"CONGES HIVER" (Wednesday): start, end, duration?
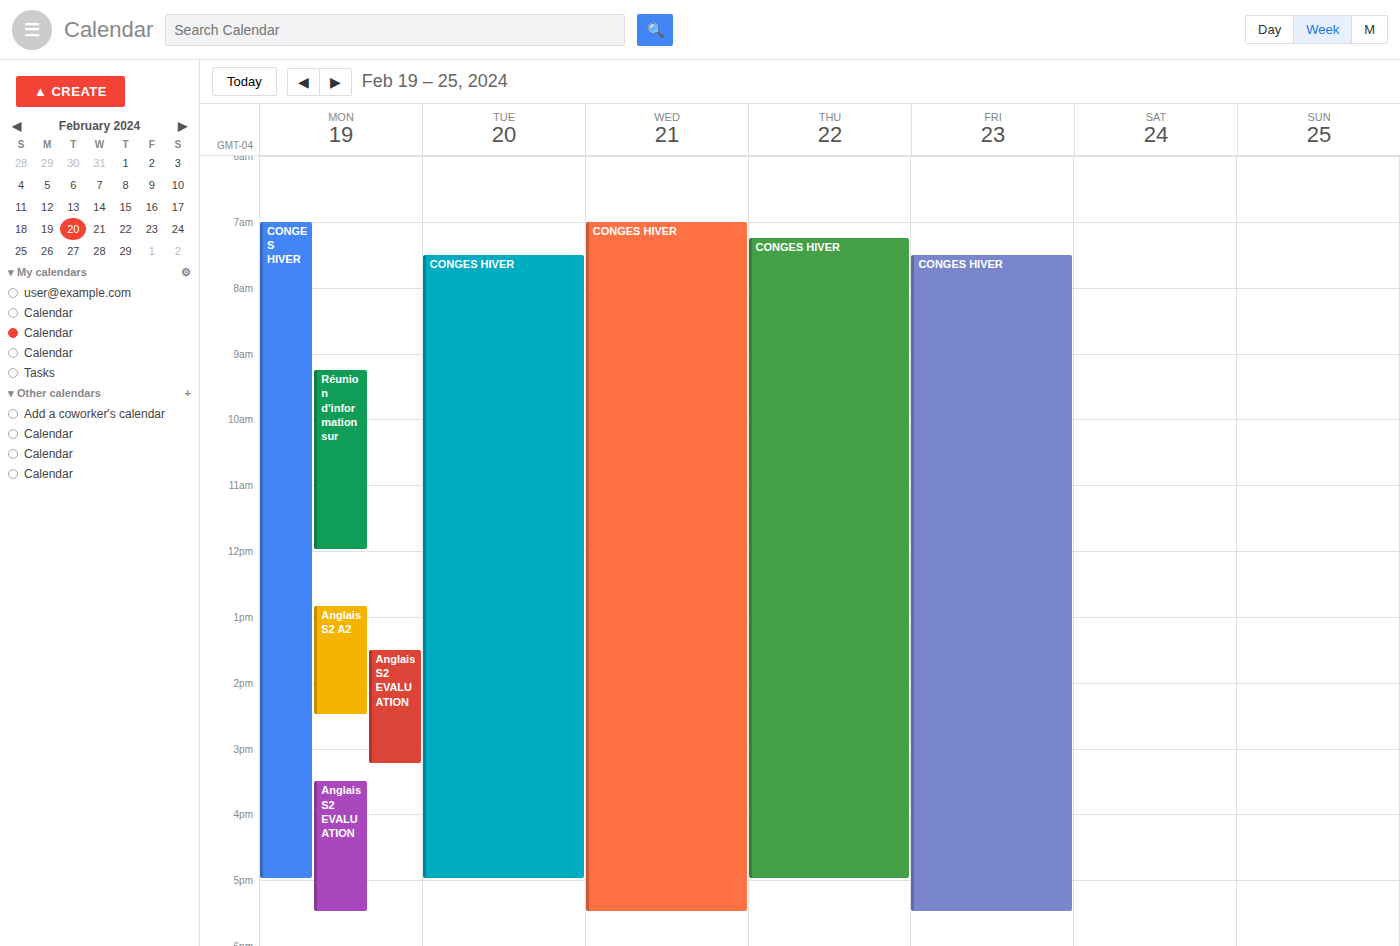
7:00 AM to 5:30 PM, 10 hours 30 minutes